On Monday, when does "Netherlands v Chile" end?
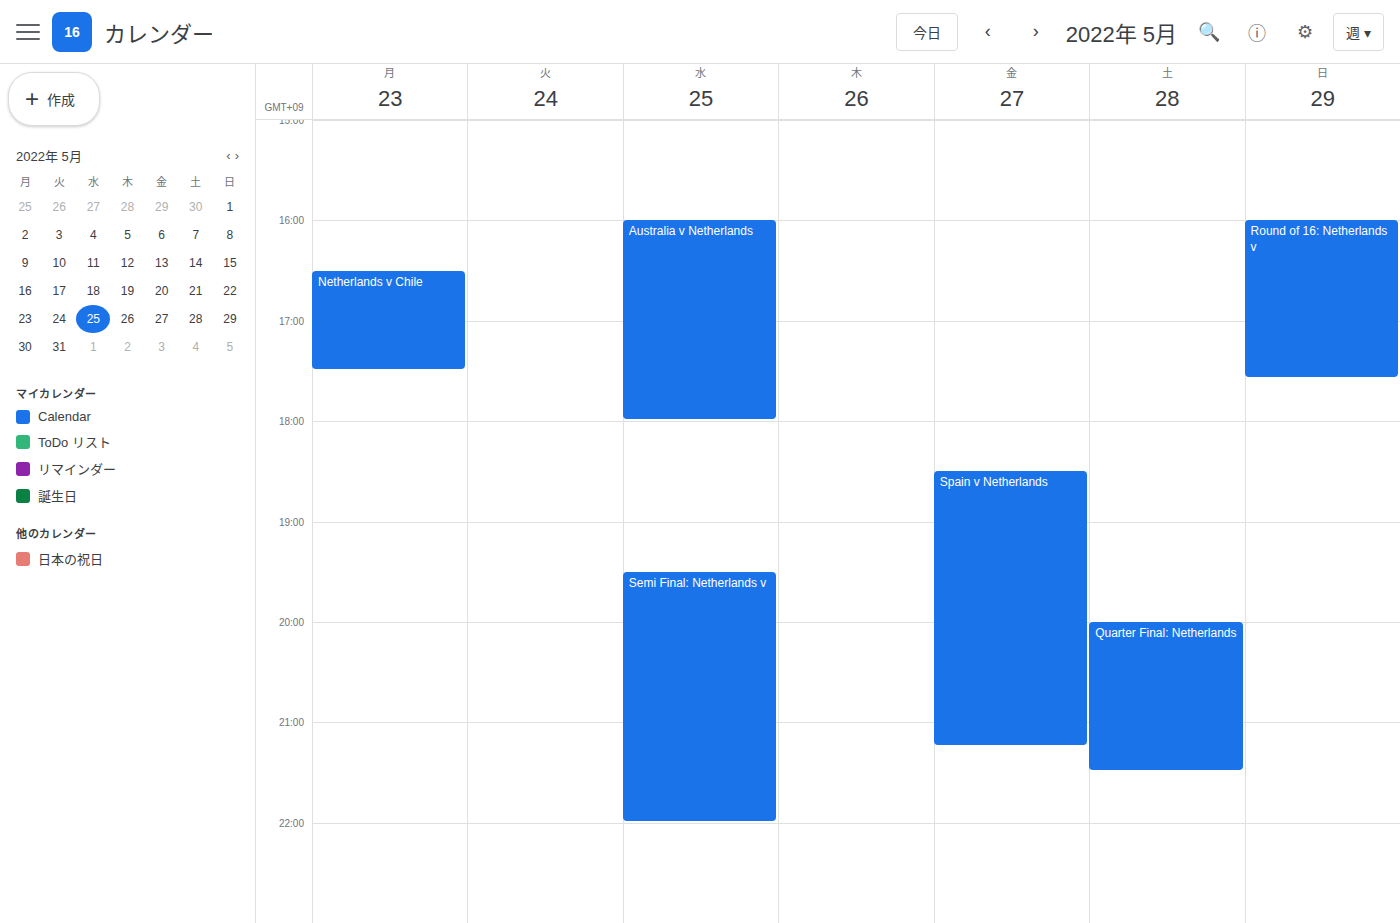
5:30 PM